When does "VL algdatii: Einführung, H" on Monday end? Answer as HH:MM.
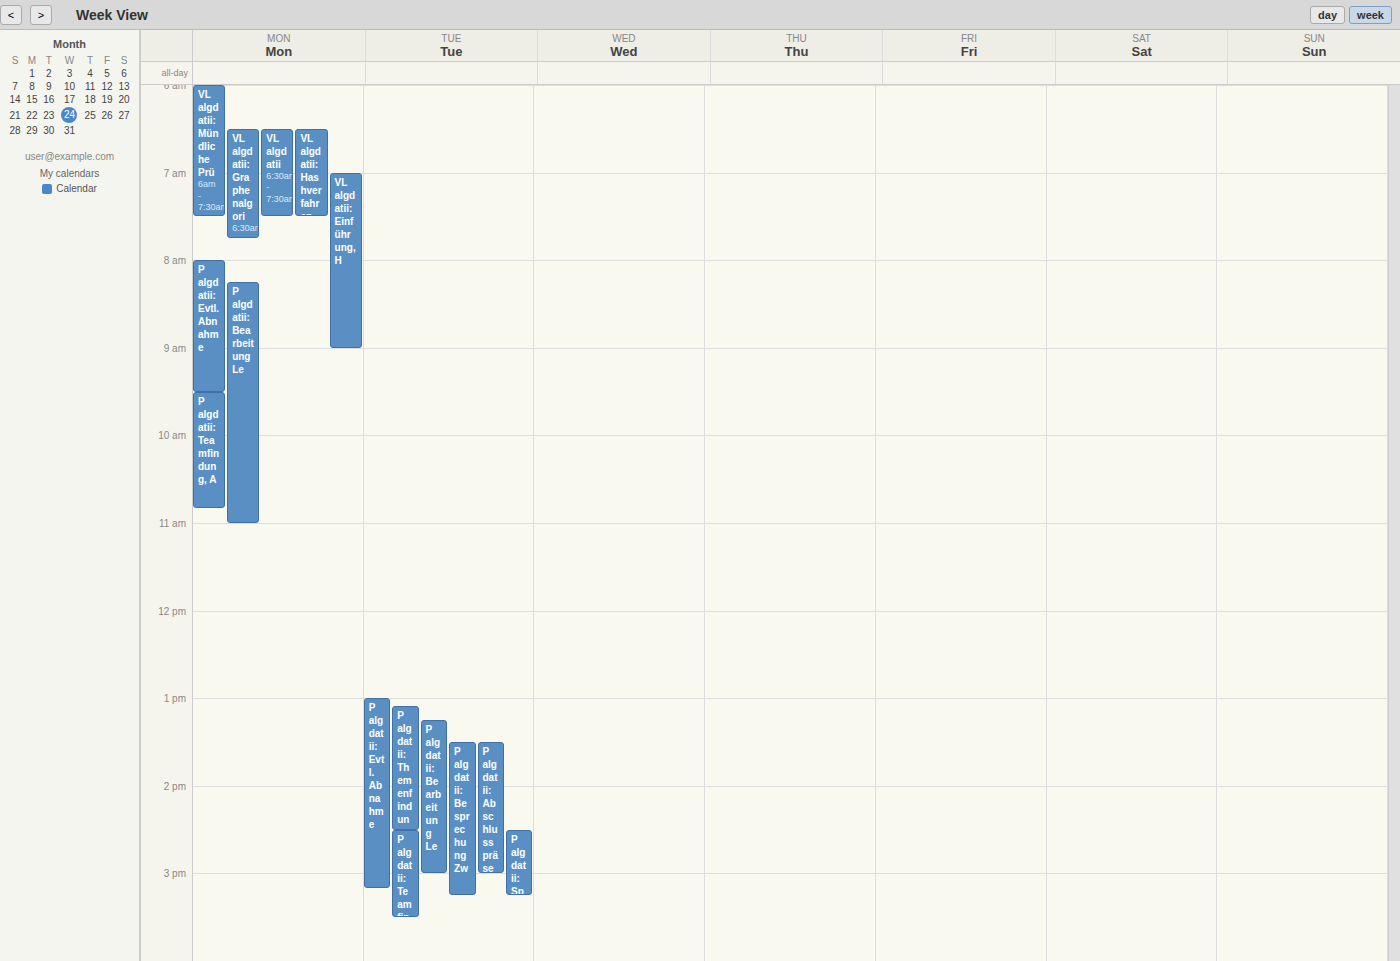
09:00